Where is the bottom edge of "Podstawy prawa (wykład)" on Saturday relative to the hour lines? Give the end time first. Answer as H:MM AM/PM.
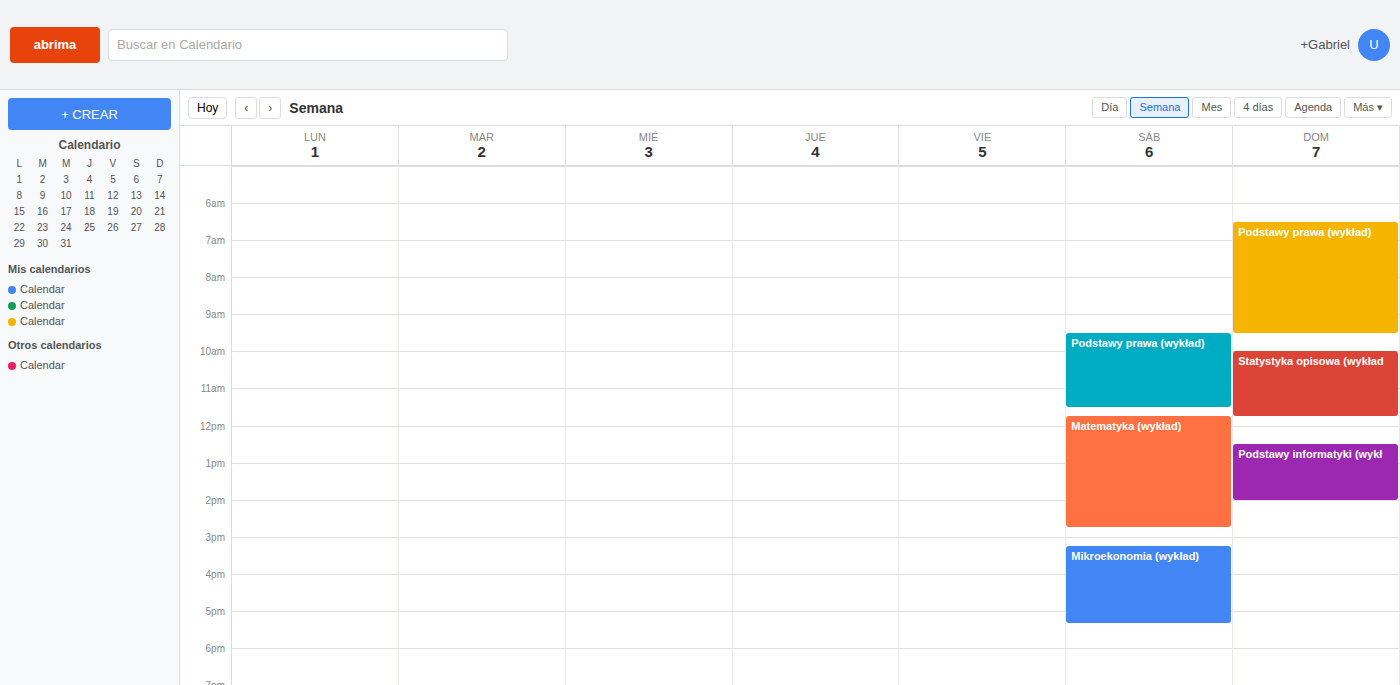
11:30 AM -- halfway between the 11 AM and 12 PM lines.